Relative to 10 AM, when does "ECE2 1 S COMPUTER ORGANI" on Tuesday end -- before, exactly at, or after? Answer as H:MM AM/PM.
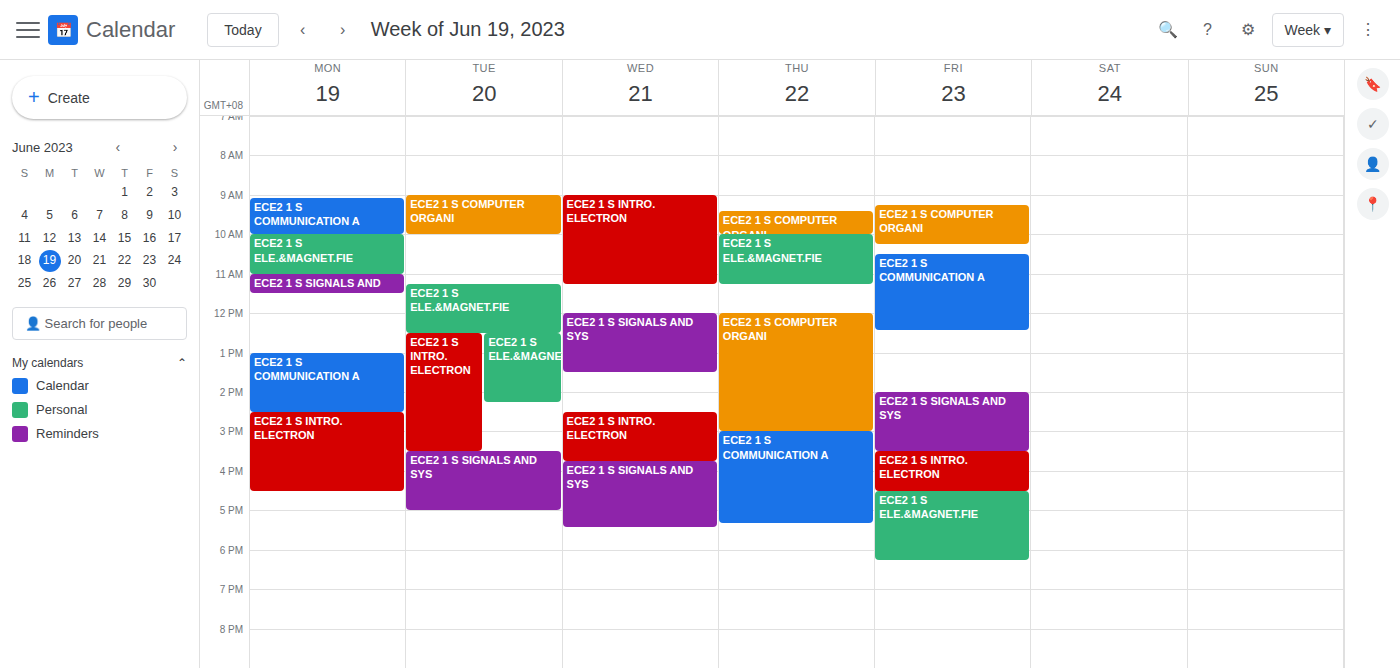
10:00 AM -- exactly at 10 AM, on the 10 AM line.